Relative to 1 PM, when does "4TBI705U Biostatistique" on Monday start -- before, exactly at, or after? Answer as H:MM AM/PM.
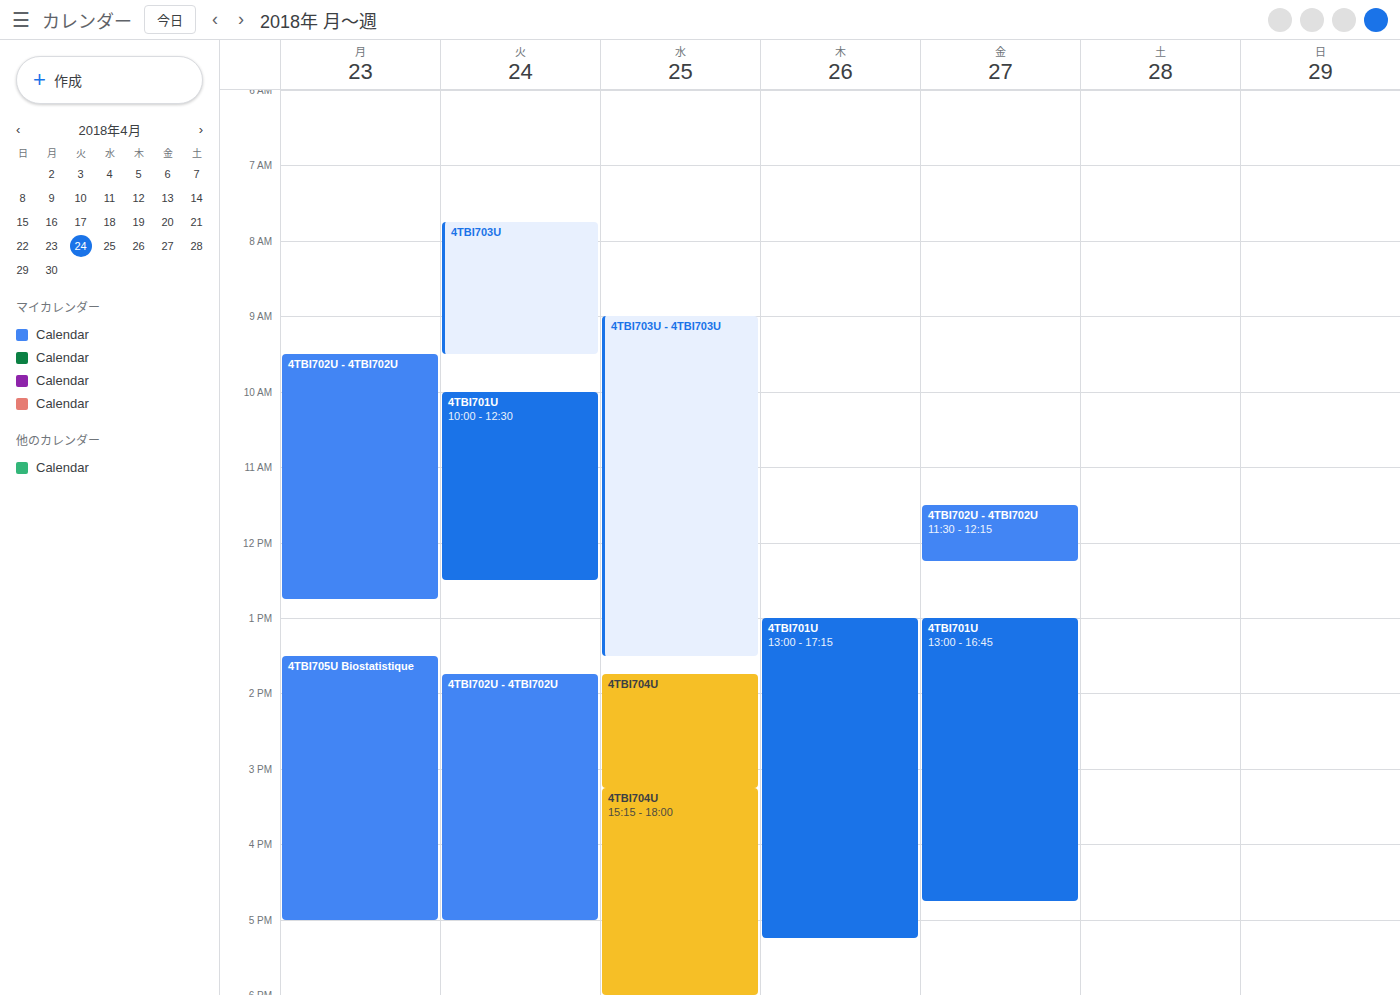
1:30 PM -- after 1 PM, 30 minutes below the 1 PM line.